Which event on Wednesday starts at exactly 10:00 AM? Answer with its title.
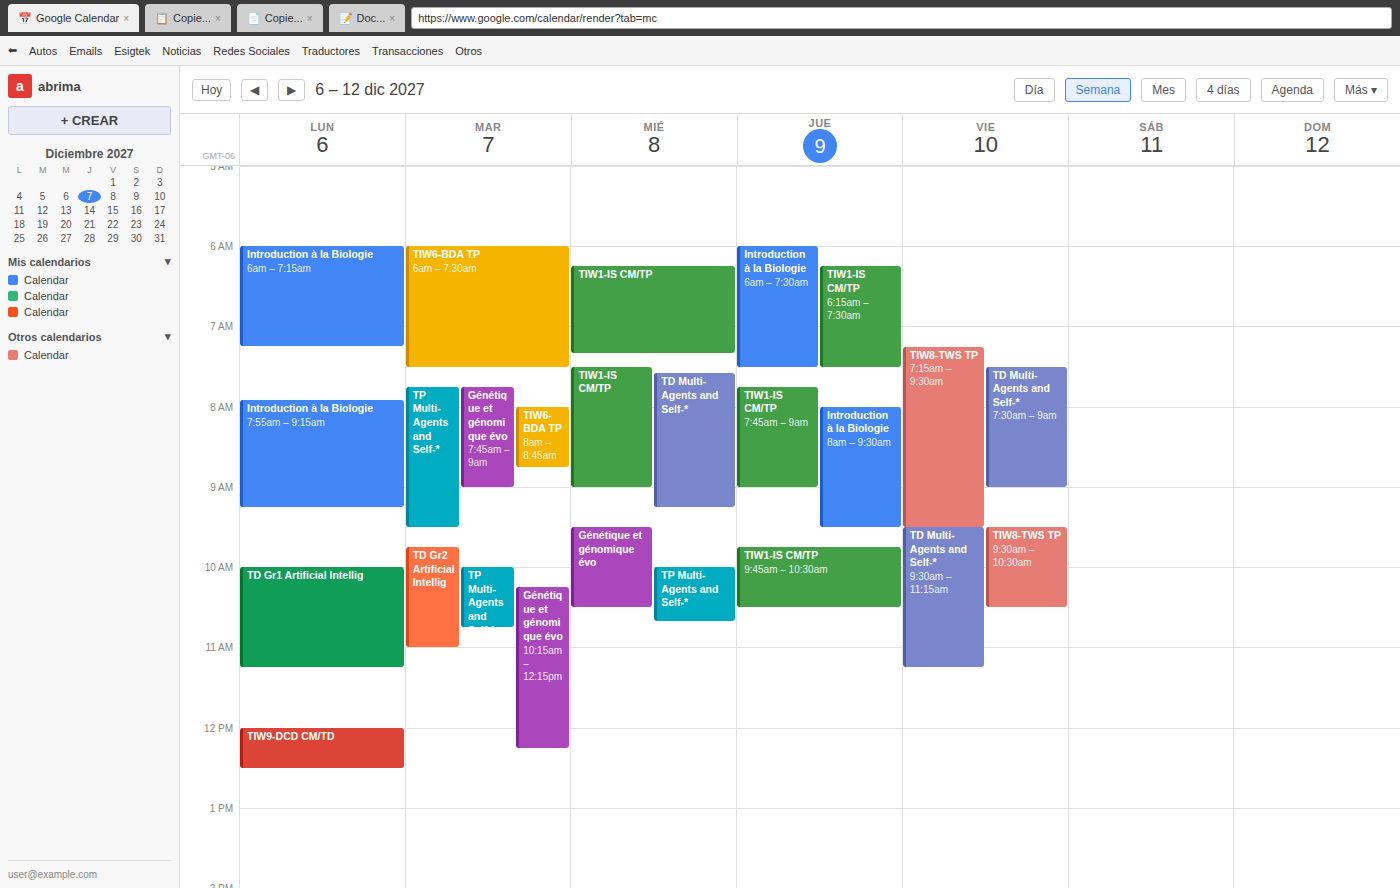
"TP Multi-Agents and Self-*"